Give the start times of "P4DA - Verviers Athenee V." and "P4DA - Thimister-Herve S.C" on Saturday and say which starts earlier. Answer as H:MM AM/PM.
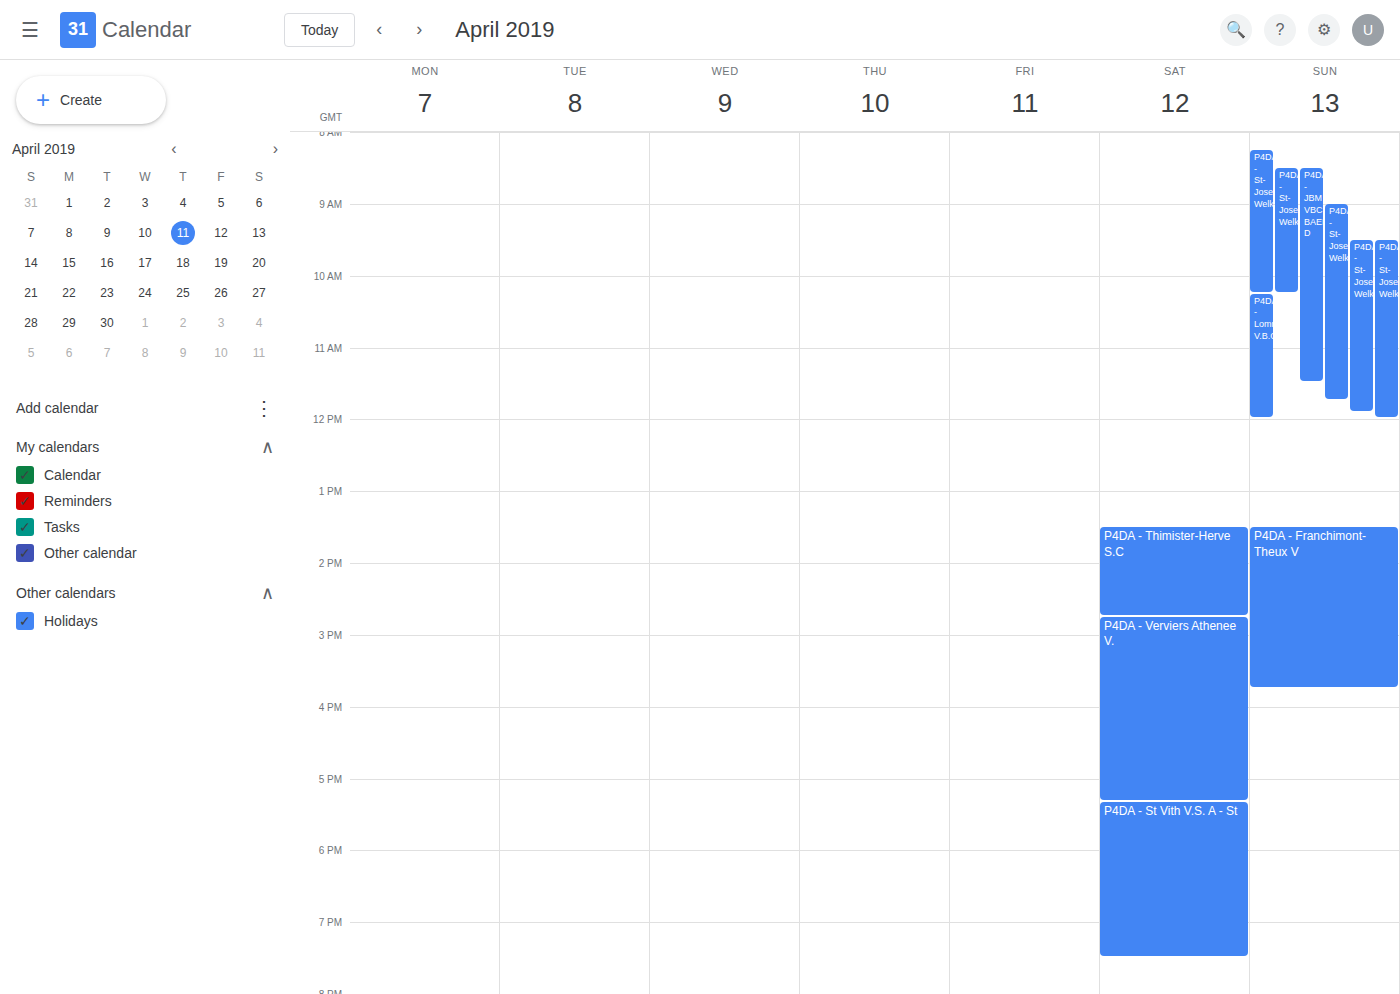
"P4DA - Thimister-Herve S.C" 1:30 PM; "P4DA - Verviers Athenee V." 2:45 PM.